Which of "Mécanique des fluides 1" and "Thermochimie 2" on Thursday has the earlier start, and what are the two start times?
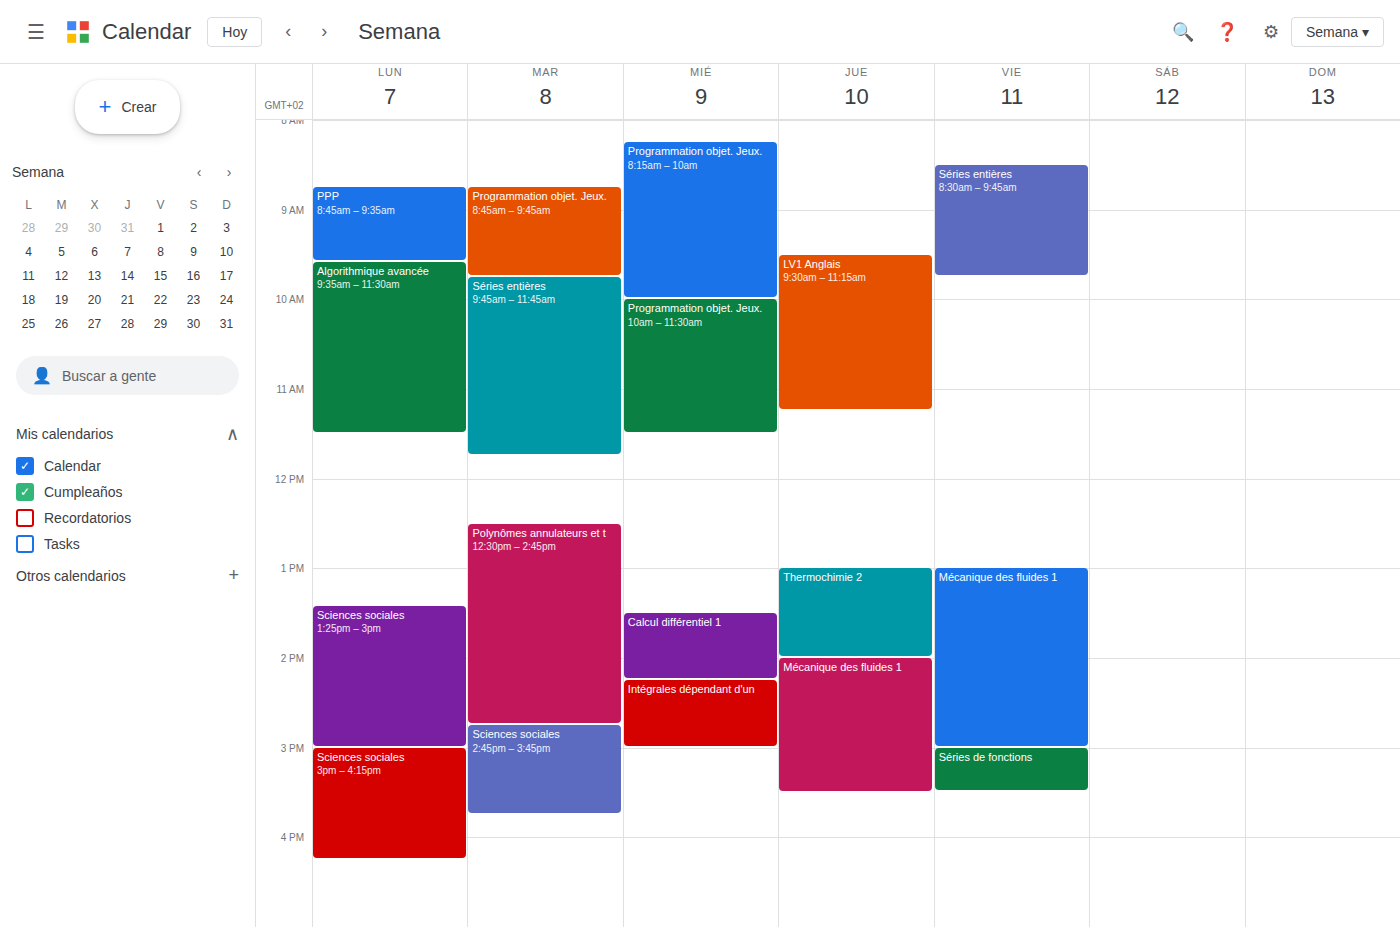
"Thermochimie 2" 1:00 PM; "Mécanique des fluides 1" 2:00 PM.